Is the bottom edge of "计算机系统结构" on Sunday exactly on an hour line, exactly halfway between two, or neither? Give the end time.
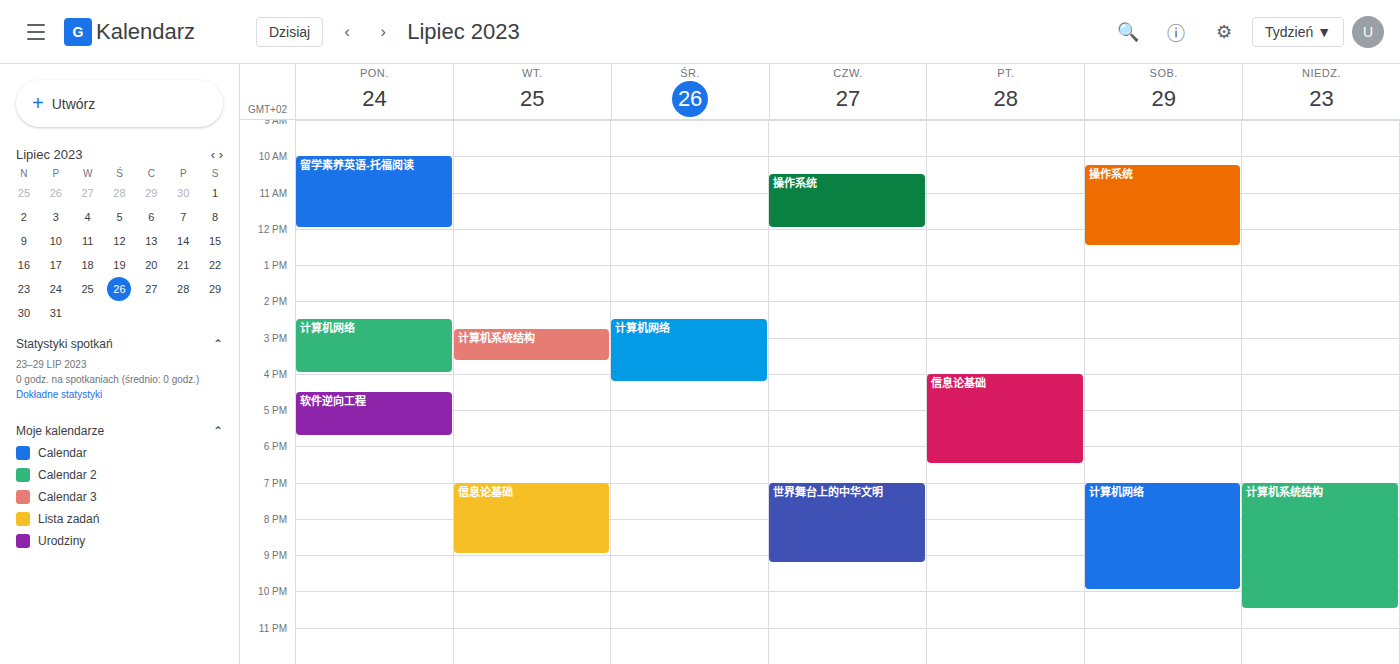
10:30 PM -- halfway between the 10 PM and 11 PM lines.